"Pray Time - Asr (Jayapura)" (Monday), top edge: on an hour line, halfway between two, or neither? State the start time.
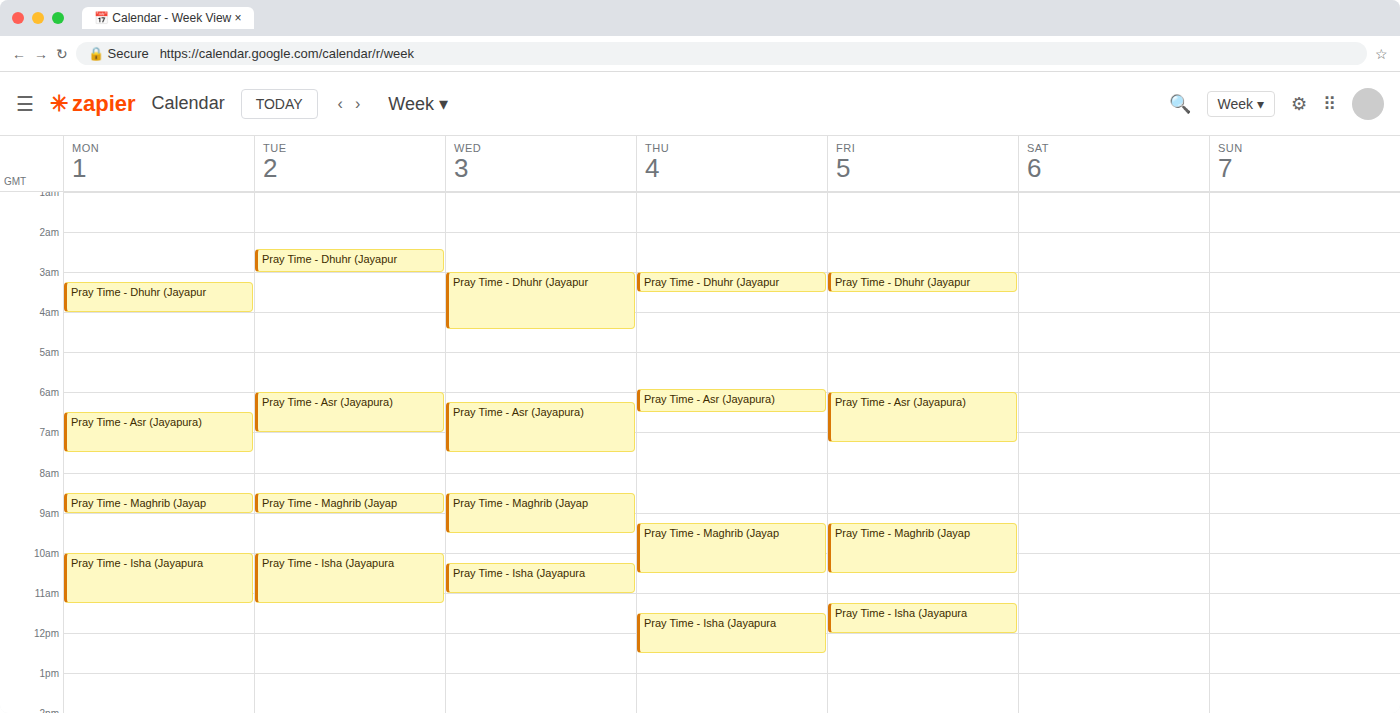
6:30 AM -- halfway between the 6 AM and 7 AM lines.